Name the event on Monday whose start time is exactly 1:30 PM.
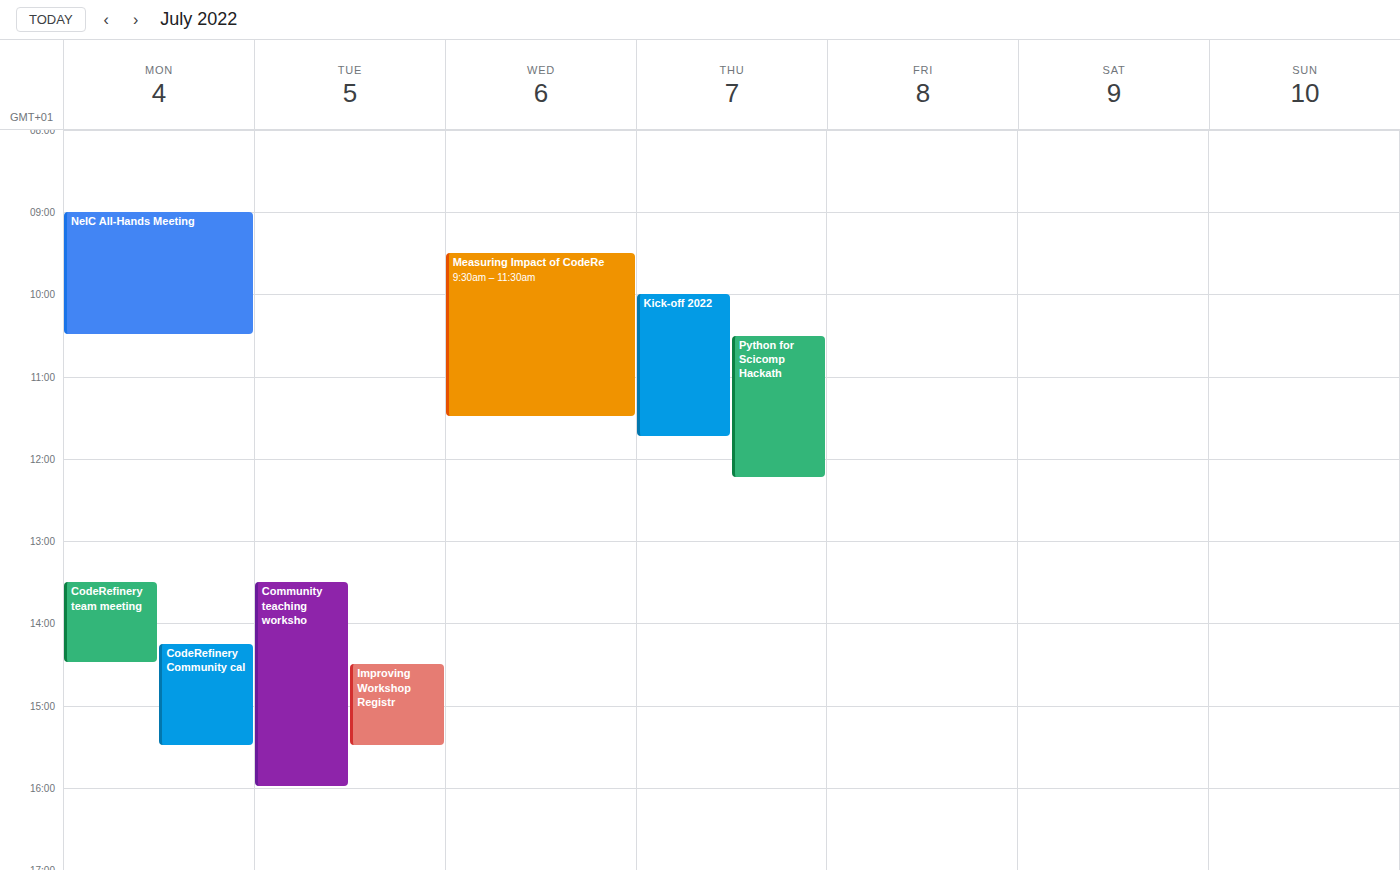
"CodeRefinery team meeting"